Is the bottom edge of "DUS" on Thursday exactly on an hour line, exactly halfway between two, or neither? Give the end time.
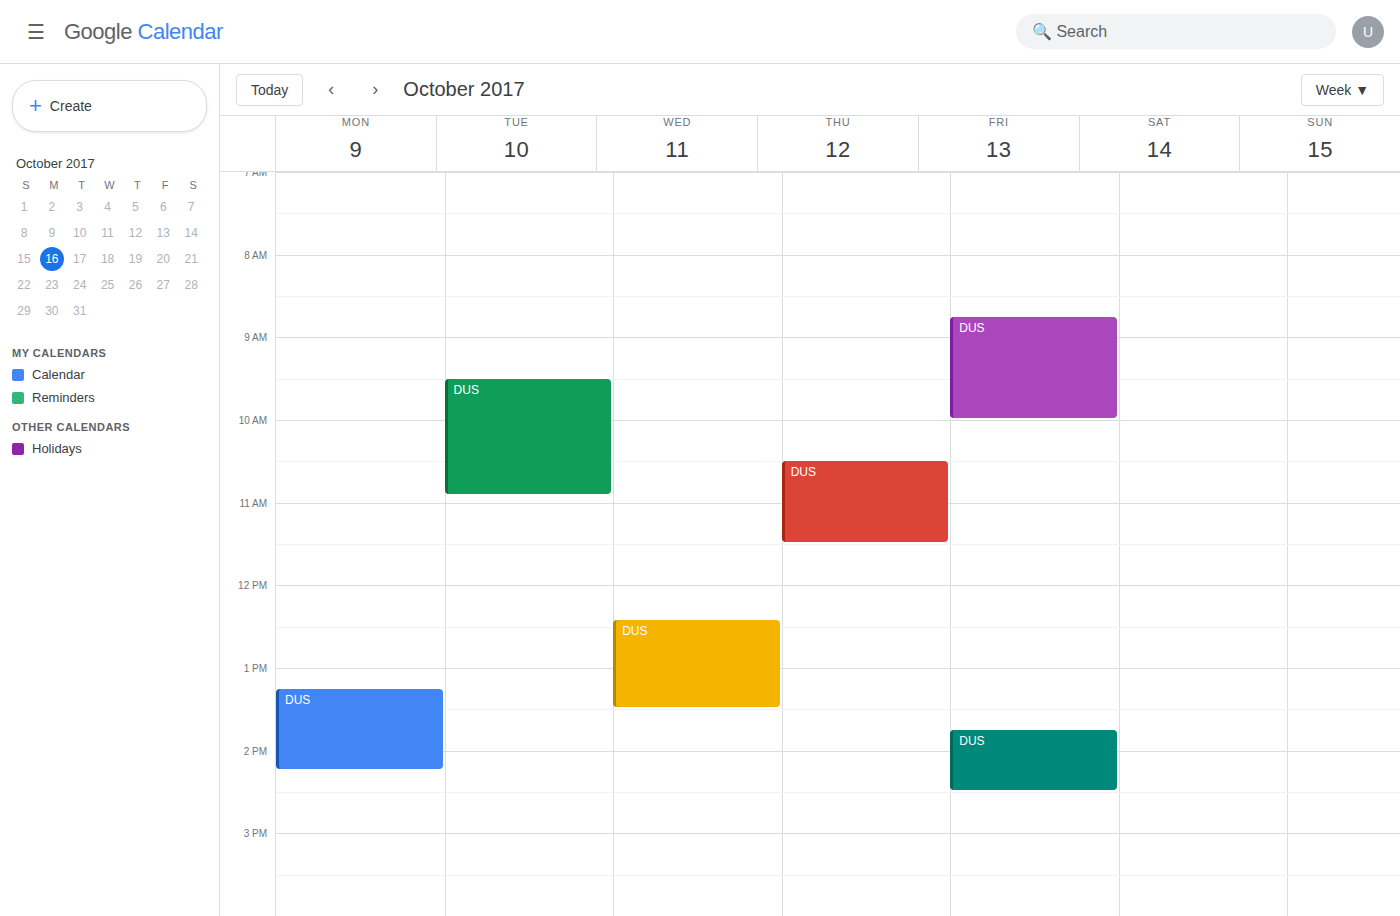
11:30 AM -- halfway between the 11 AM and 12 PM lines.